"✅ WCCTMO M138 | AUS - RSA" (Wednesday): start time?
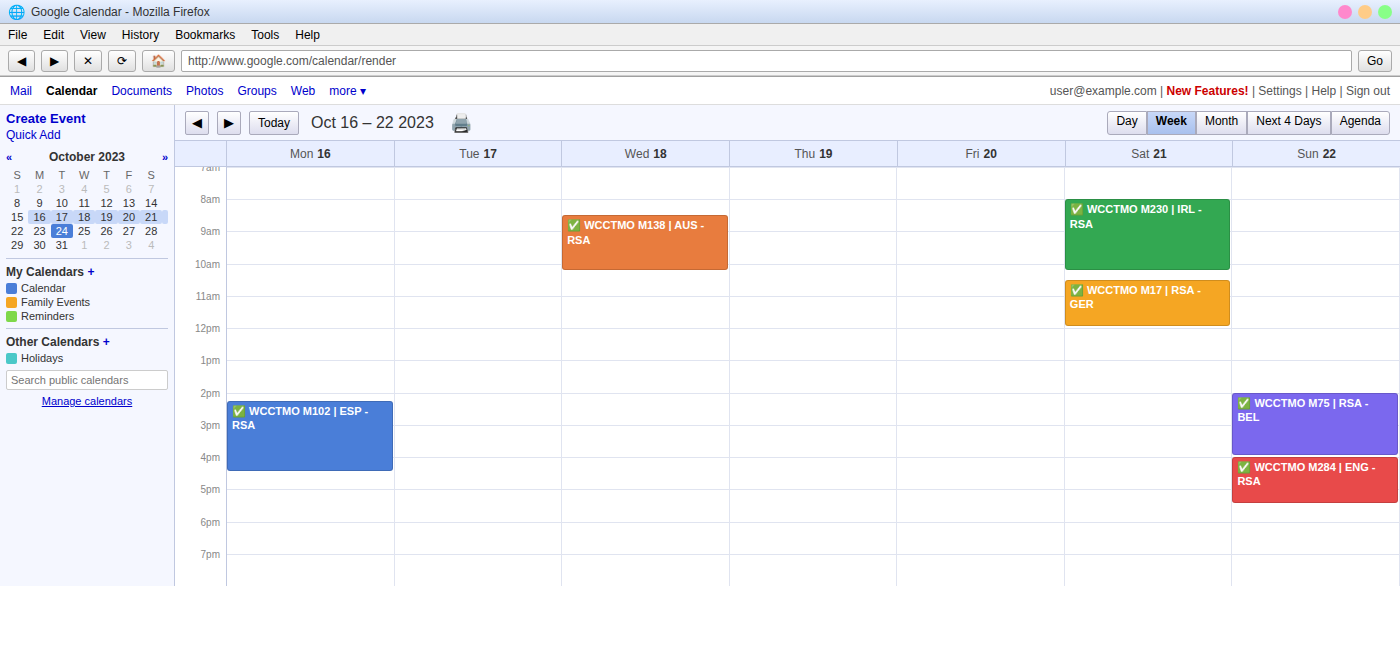
08:30